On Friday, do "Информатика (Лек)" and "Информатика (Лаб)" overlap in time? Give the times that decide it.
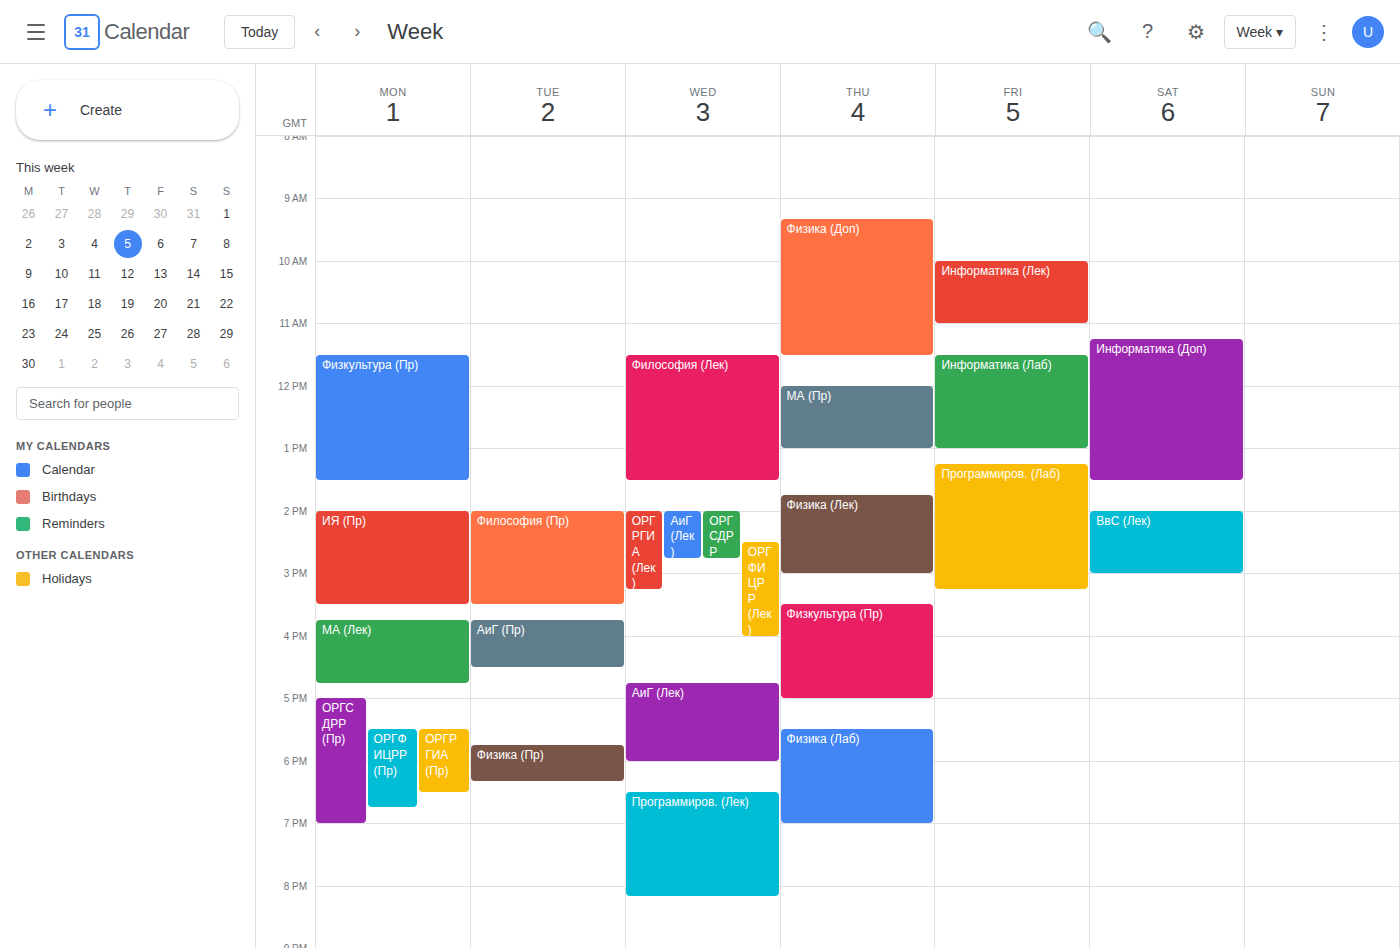
"Информатика (Лек)" ends at 11:00 AM and "Информатика (Лаб)" starts at 11:30 AM -- no overlap.